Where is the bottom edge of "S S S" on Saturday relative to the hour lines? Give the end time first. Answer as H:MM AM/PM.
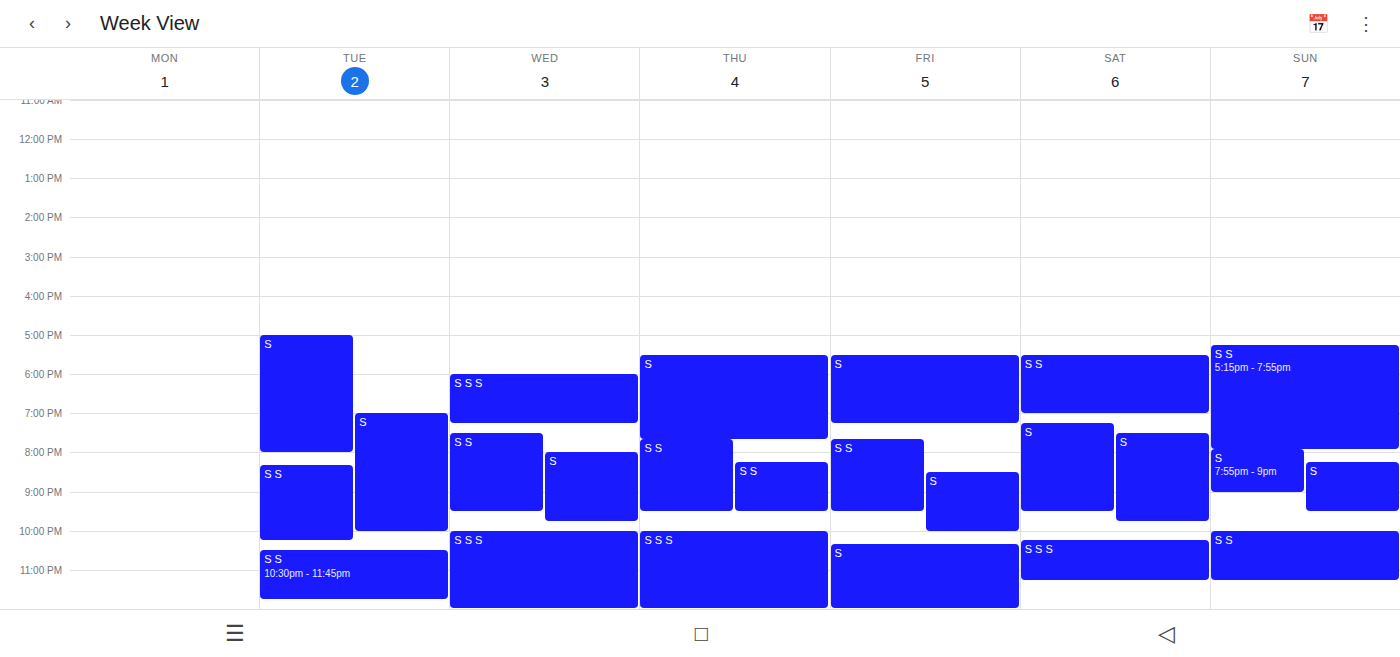
11:15 PM -- neither: a quarter of the way from the 11 PM line to the 12 AM line.